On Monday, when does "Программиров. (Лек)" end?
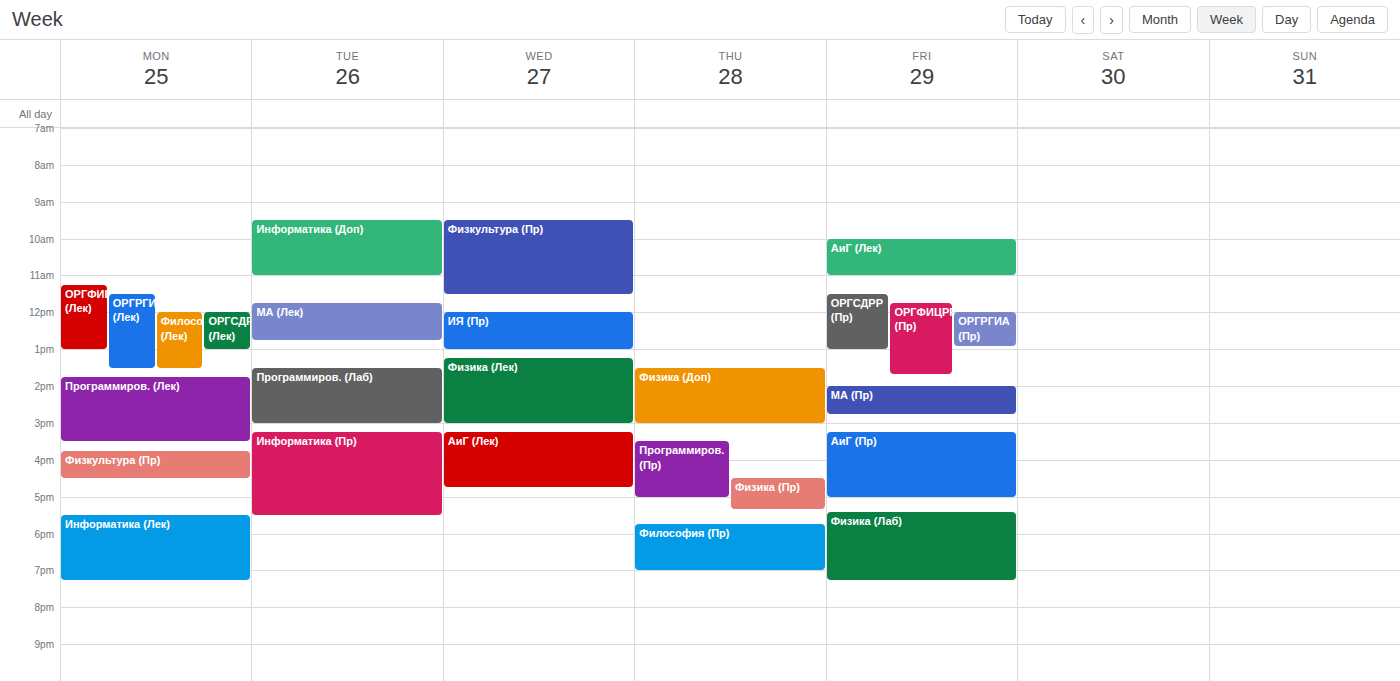
3:30 PM